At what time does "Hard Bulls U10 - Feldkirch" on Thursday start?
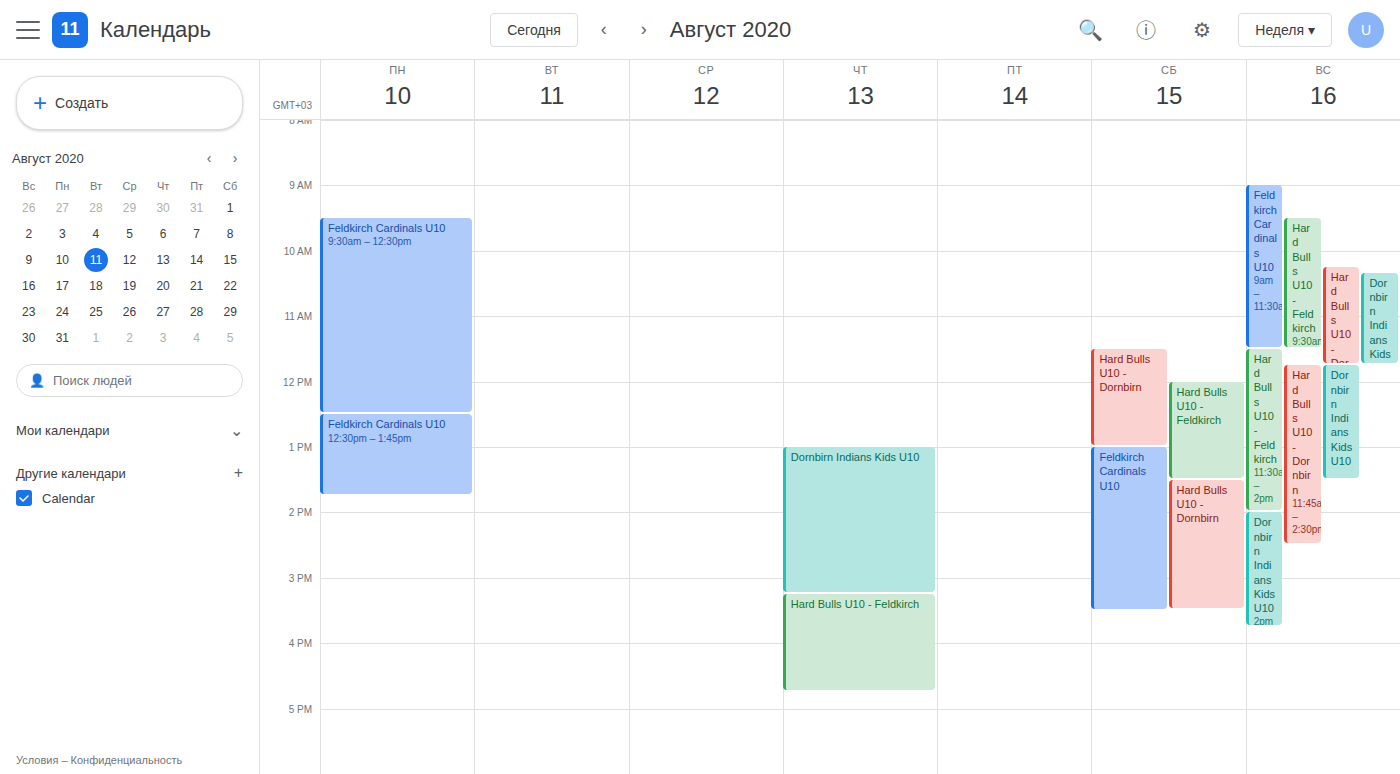
3:15 PM